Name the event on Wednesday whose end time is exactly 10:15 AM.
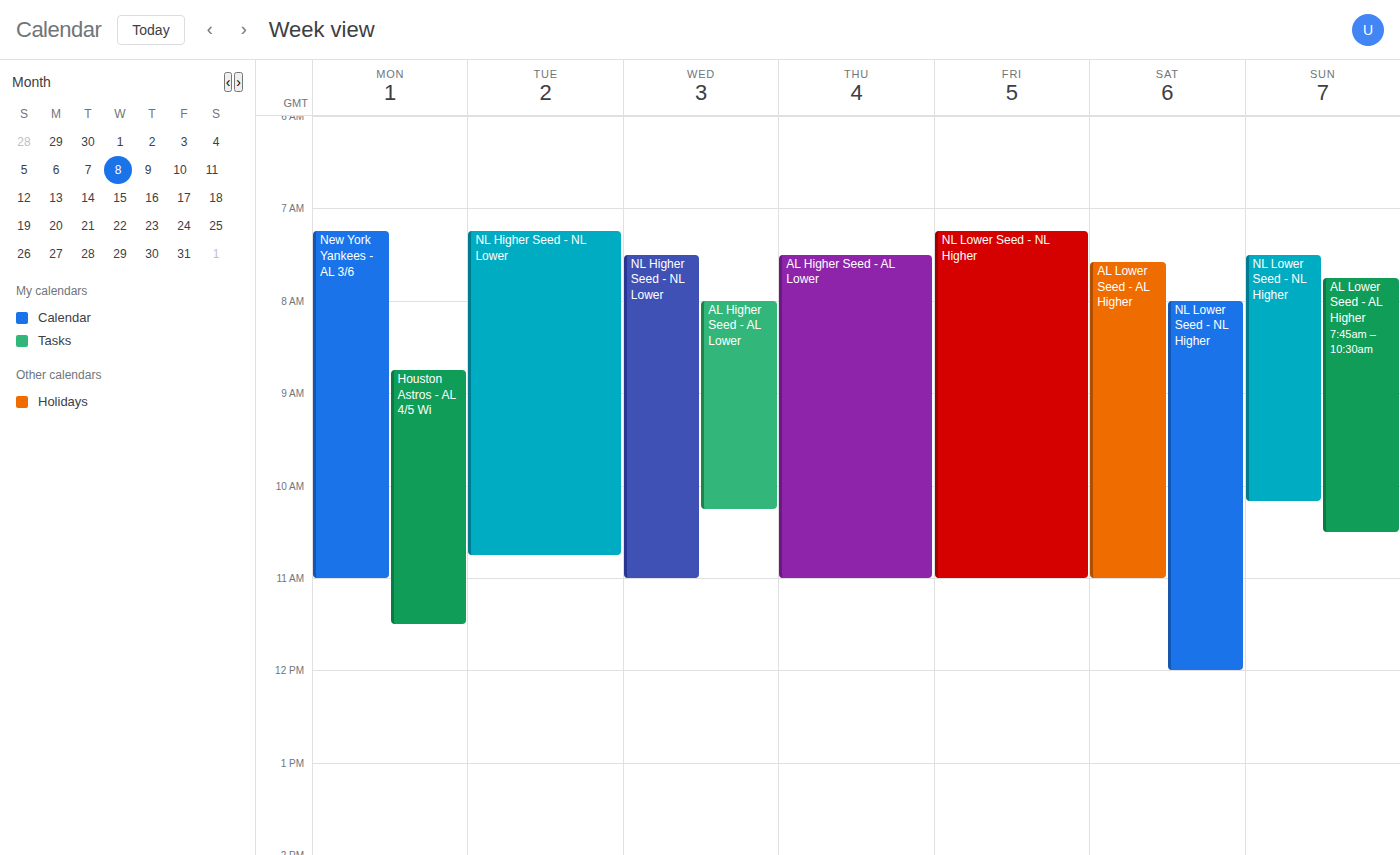
"AL Higher Seed - AL Lower"